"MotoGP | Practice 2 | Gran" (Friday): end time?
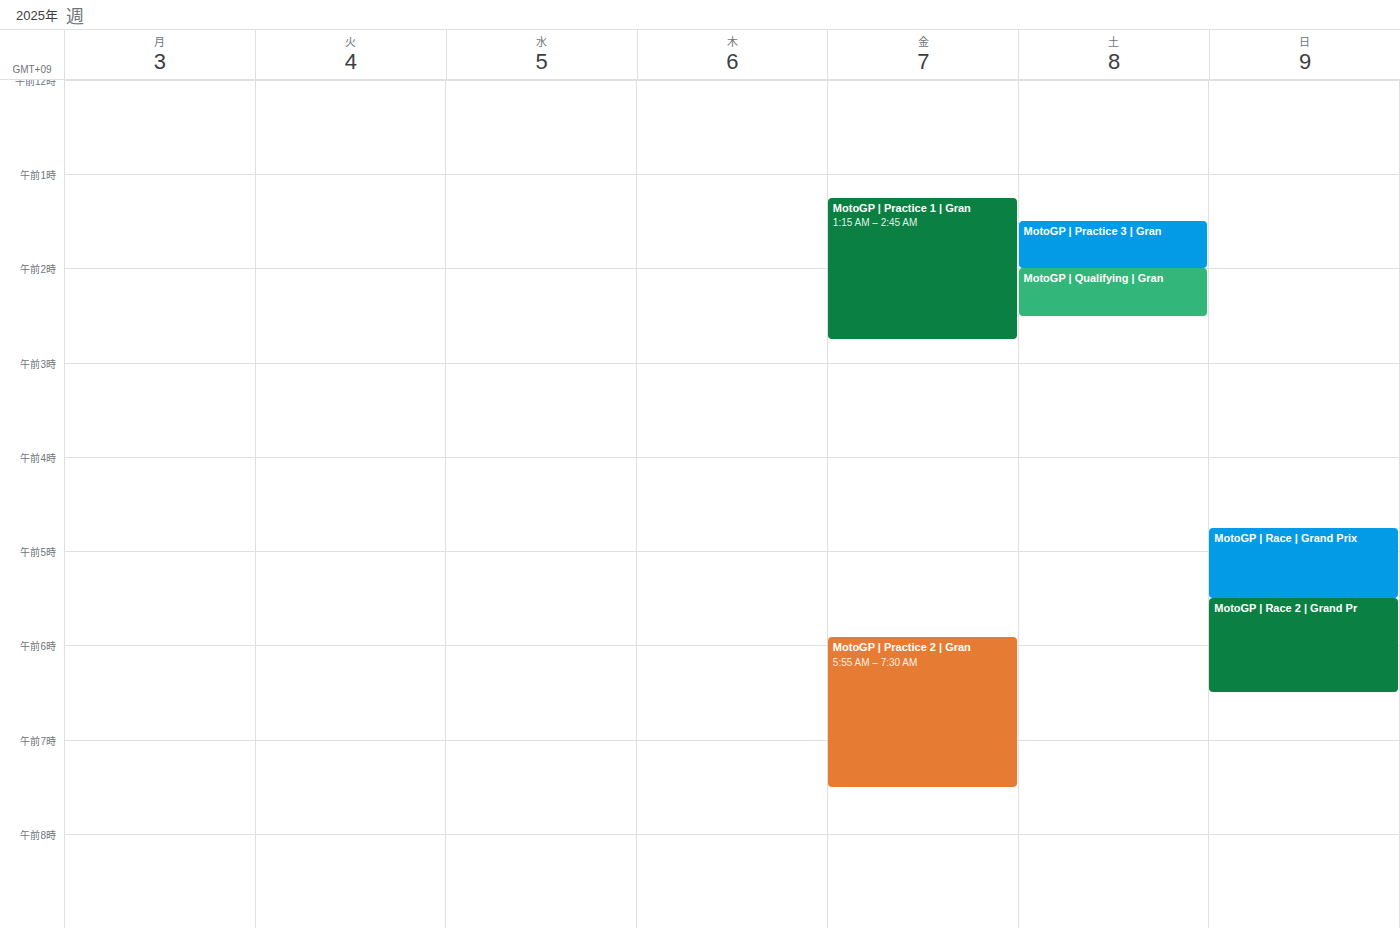
7:30 AM